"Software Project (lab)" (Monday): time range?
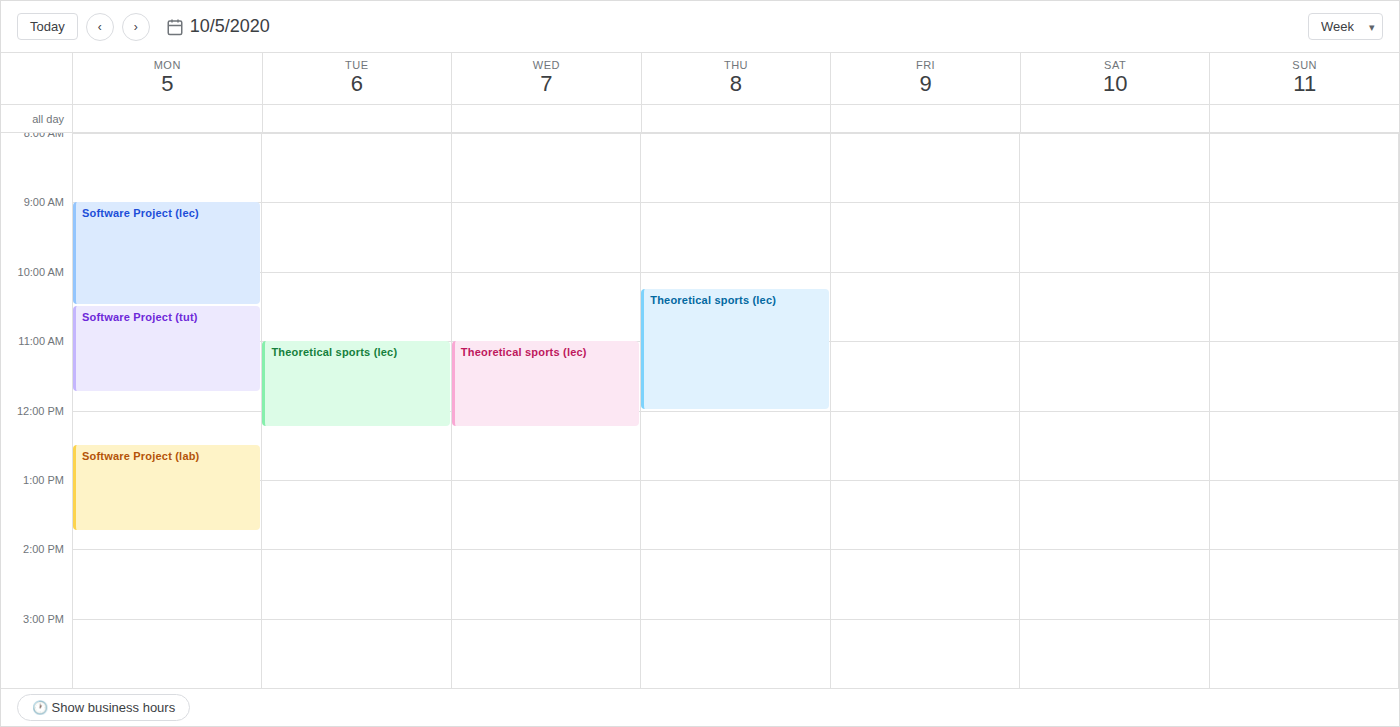
12:30 PM to 1:45 PM